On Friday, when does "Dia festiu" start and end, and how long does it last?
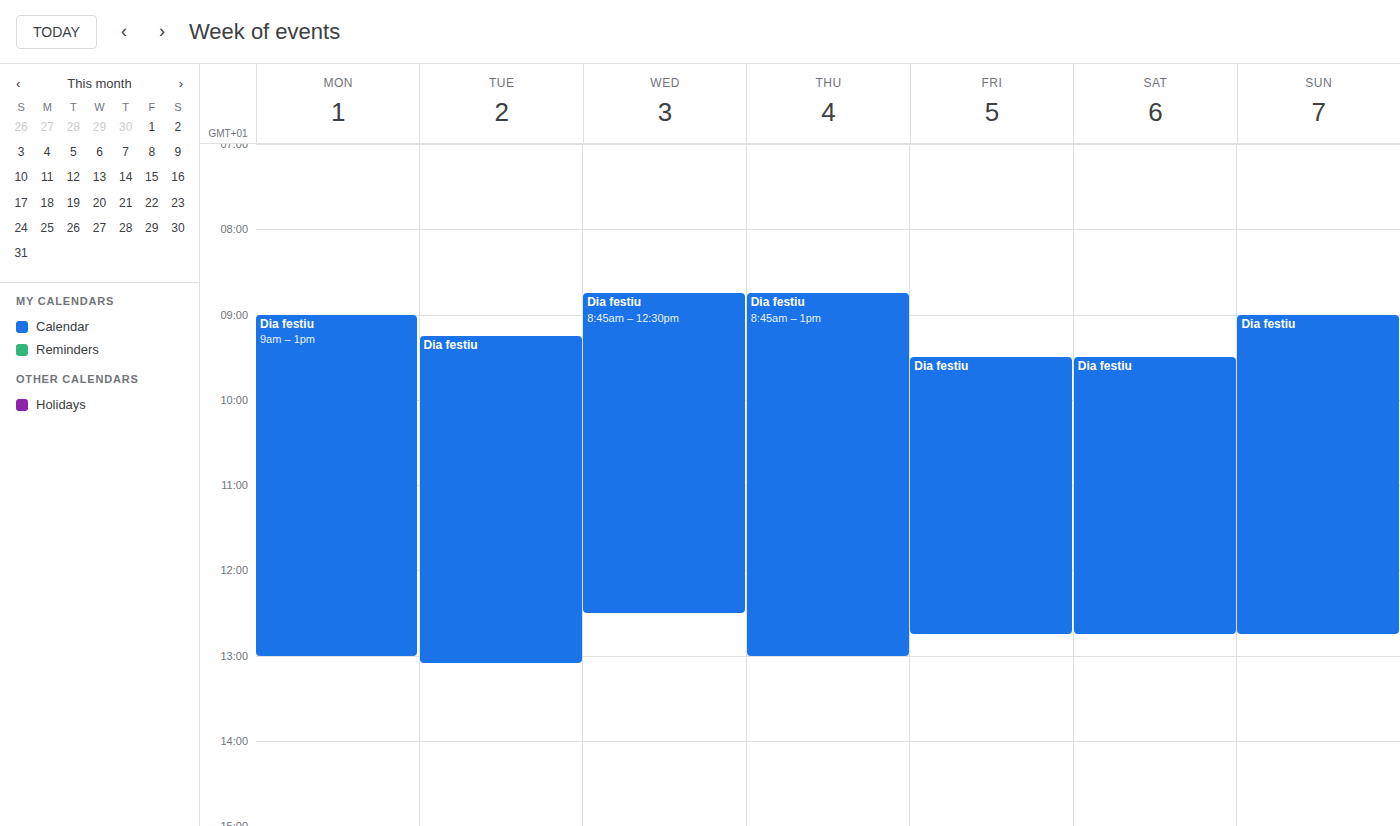
9:30 AM to 12:45 PM, 3 hours 15 minutes